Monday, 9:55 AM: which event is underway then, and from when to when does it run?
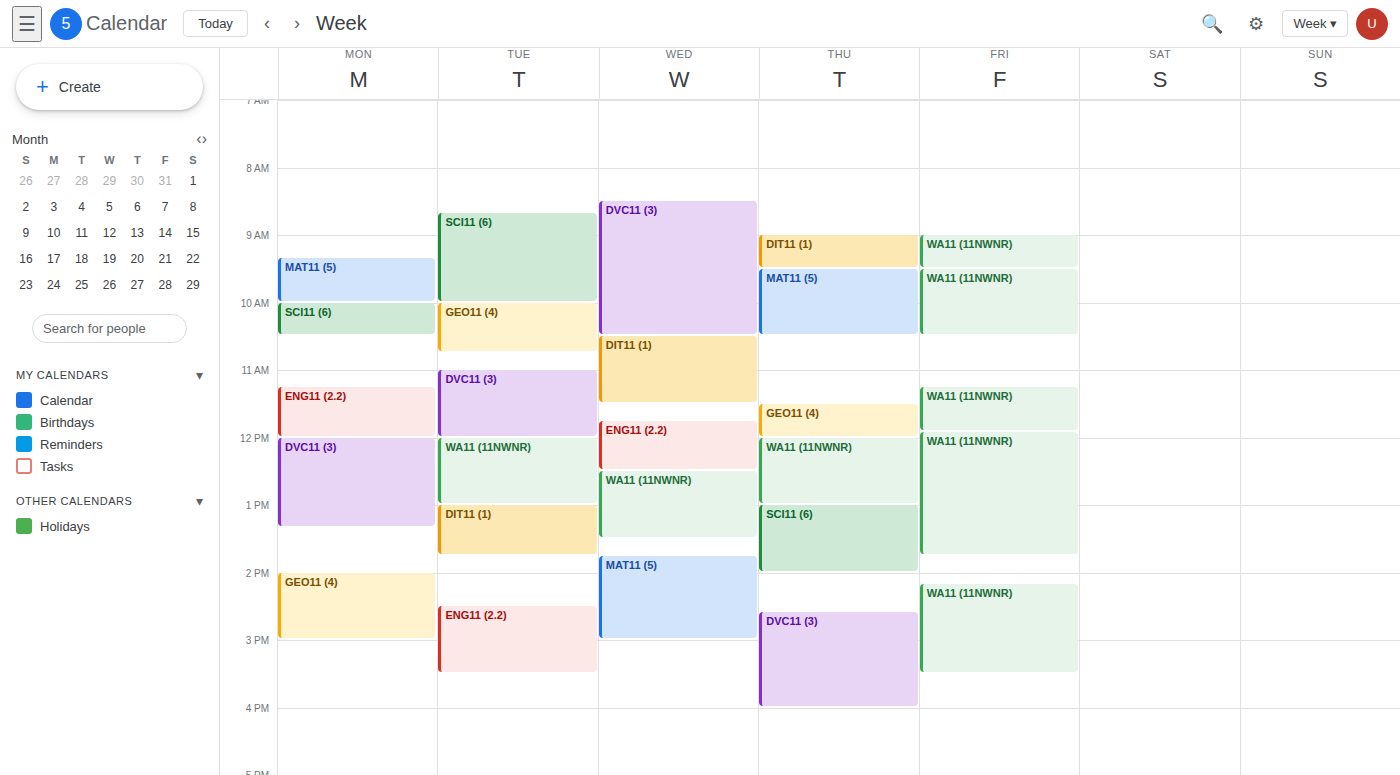
"MAT11 (5)", 9:20 AM to 10:00 AM